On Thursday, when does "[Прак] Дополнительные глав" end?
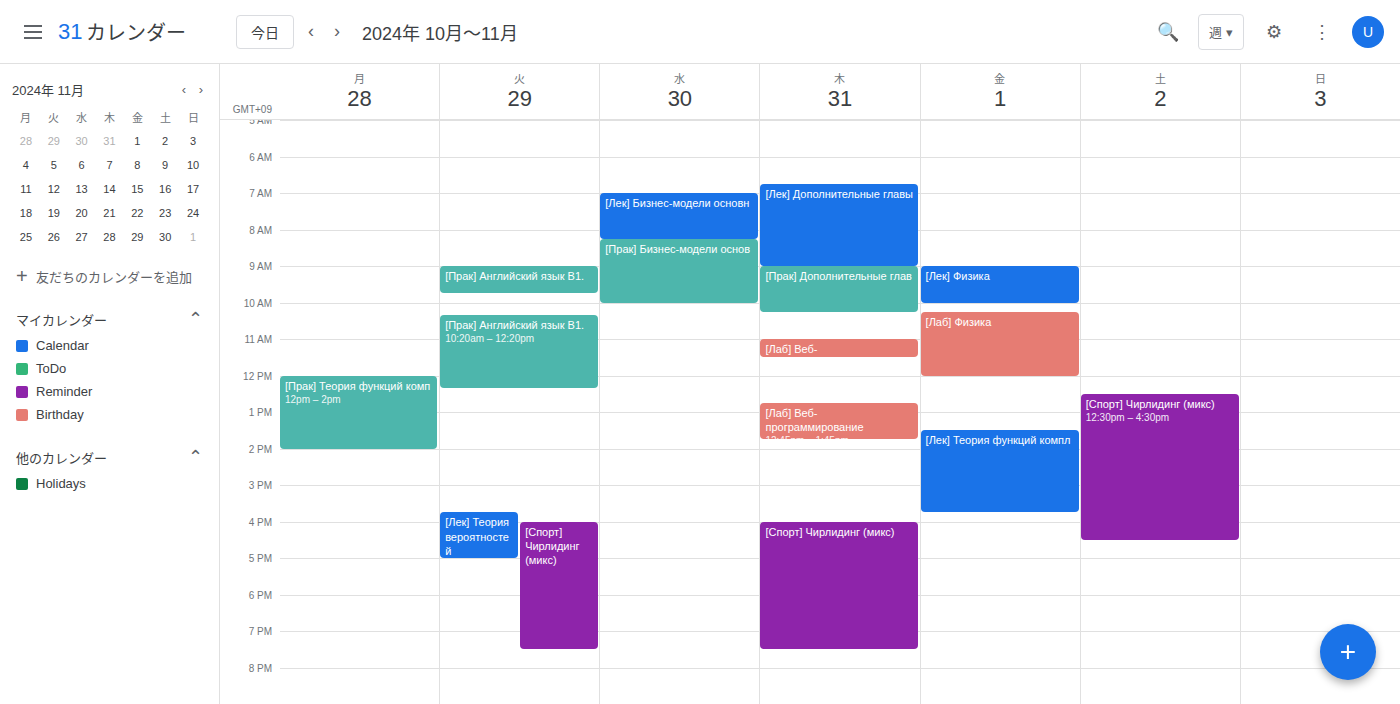
10:15 AM